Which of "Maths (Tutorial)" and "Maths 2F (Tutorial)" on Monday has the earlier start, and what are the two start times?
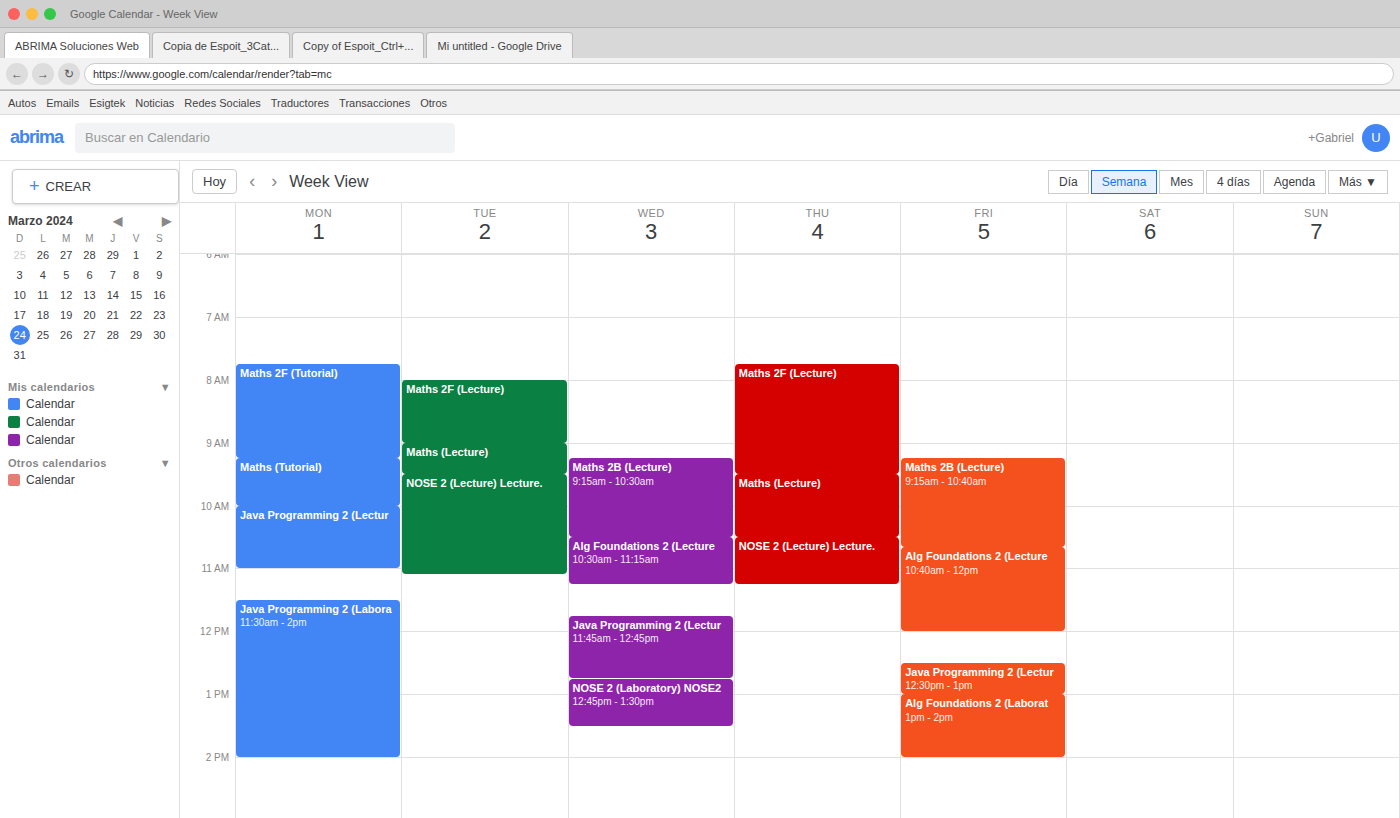
"Maths 2F (Tutorial)" 7:45 AM; "Maths (Tutorial)" 9:15 AM.